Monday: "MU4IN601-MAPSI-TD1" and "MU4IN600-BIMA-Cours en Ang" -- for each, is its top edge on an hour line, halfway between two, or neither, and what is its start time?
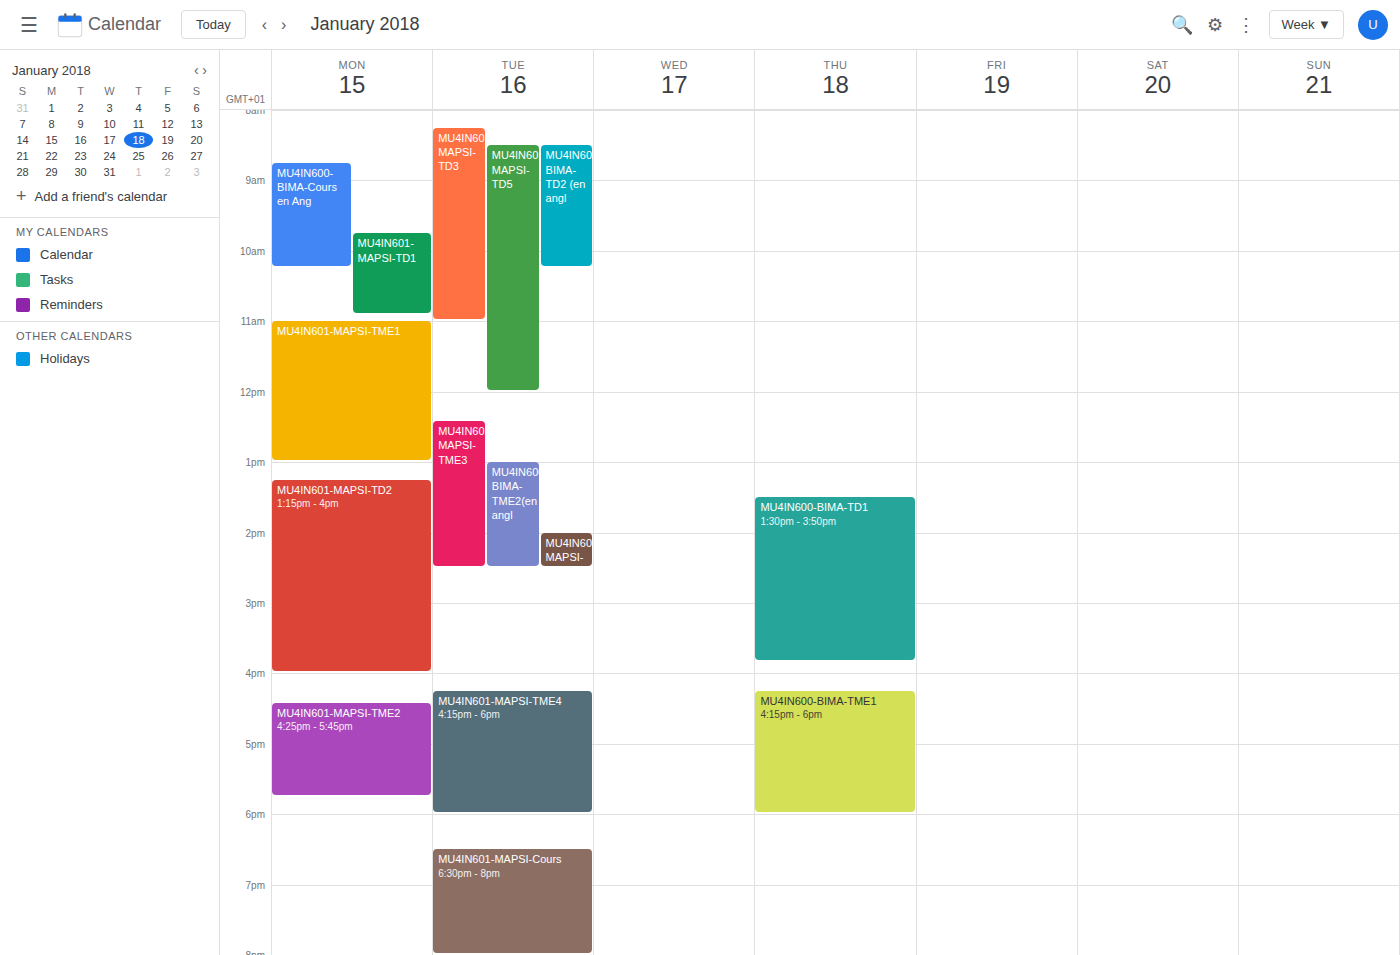
"MU4IN601-MAPSI-TD1": 09:45, neither: three quarters of the way from the 09:00 line to the 10:00 line. "MU4IN600-BIMA-Cours en Ang": 08:45, neither: three quarters of the way from the 08:00 line to the 09:00 line.